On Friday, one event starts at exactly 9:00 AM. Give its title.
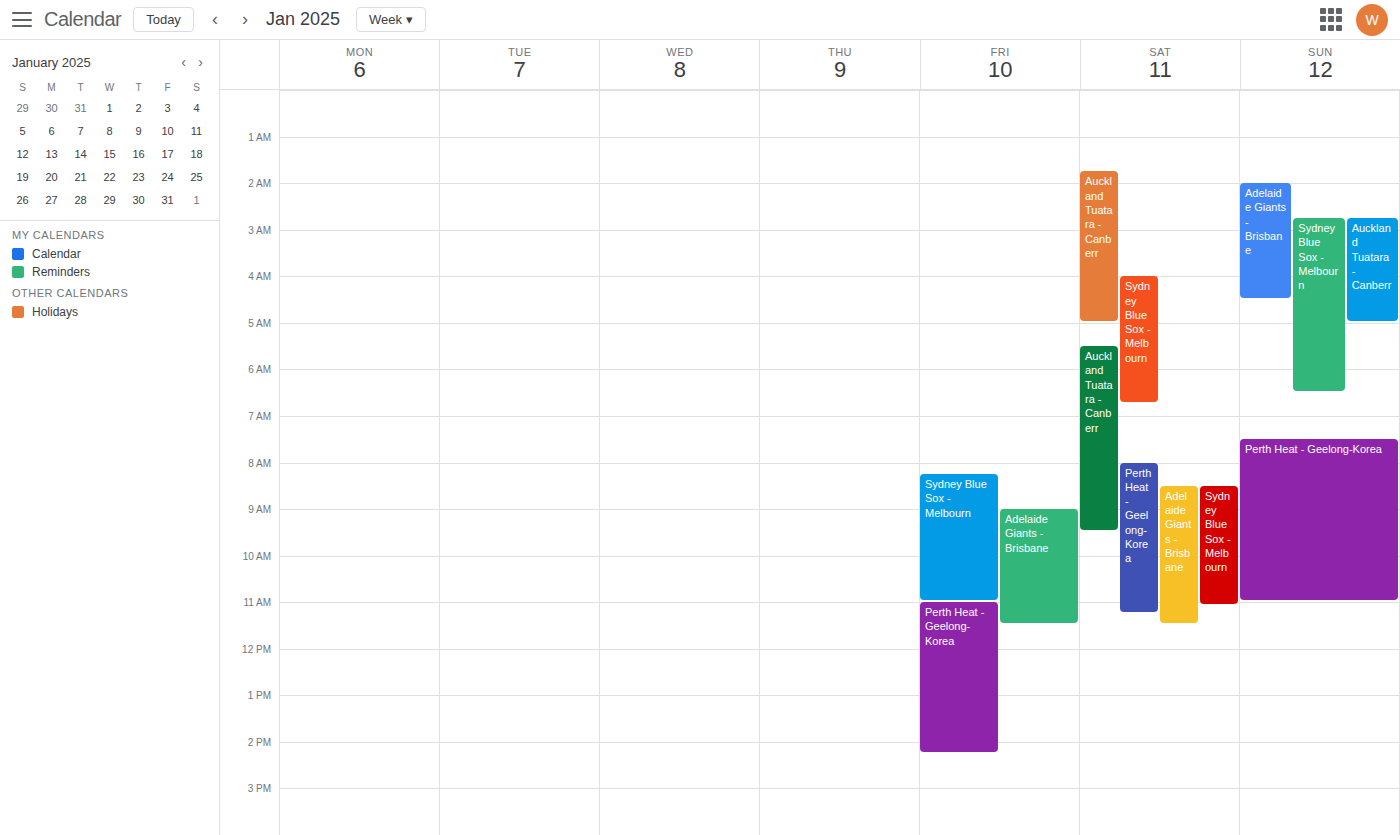
"Adelaide Giants - Brisbane"